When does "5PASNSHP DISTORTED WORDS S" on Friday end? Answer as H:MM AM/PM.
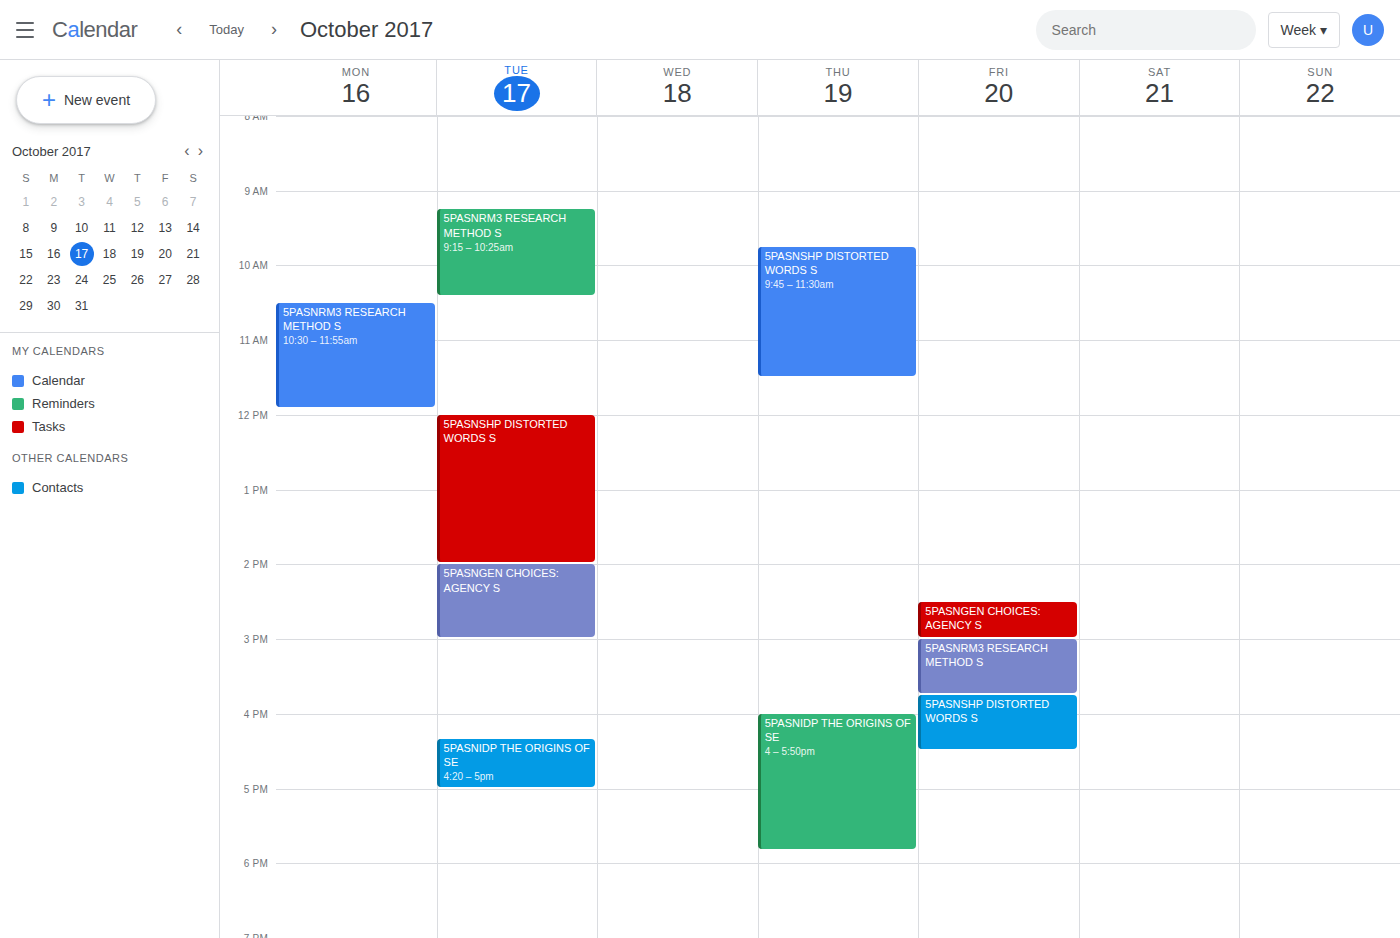
4:30 PM